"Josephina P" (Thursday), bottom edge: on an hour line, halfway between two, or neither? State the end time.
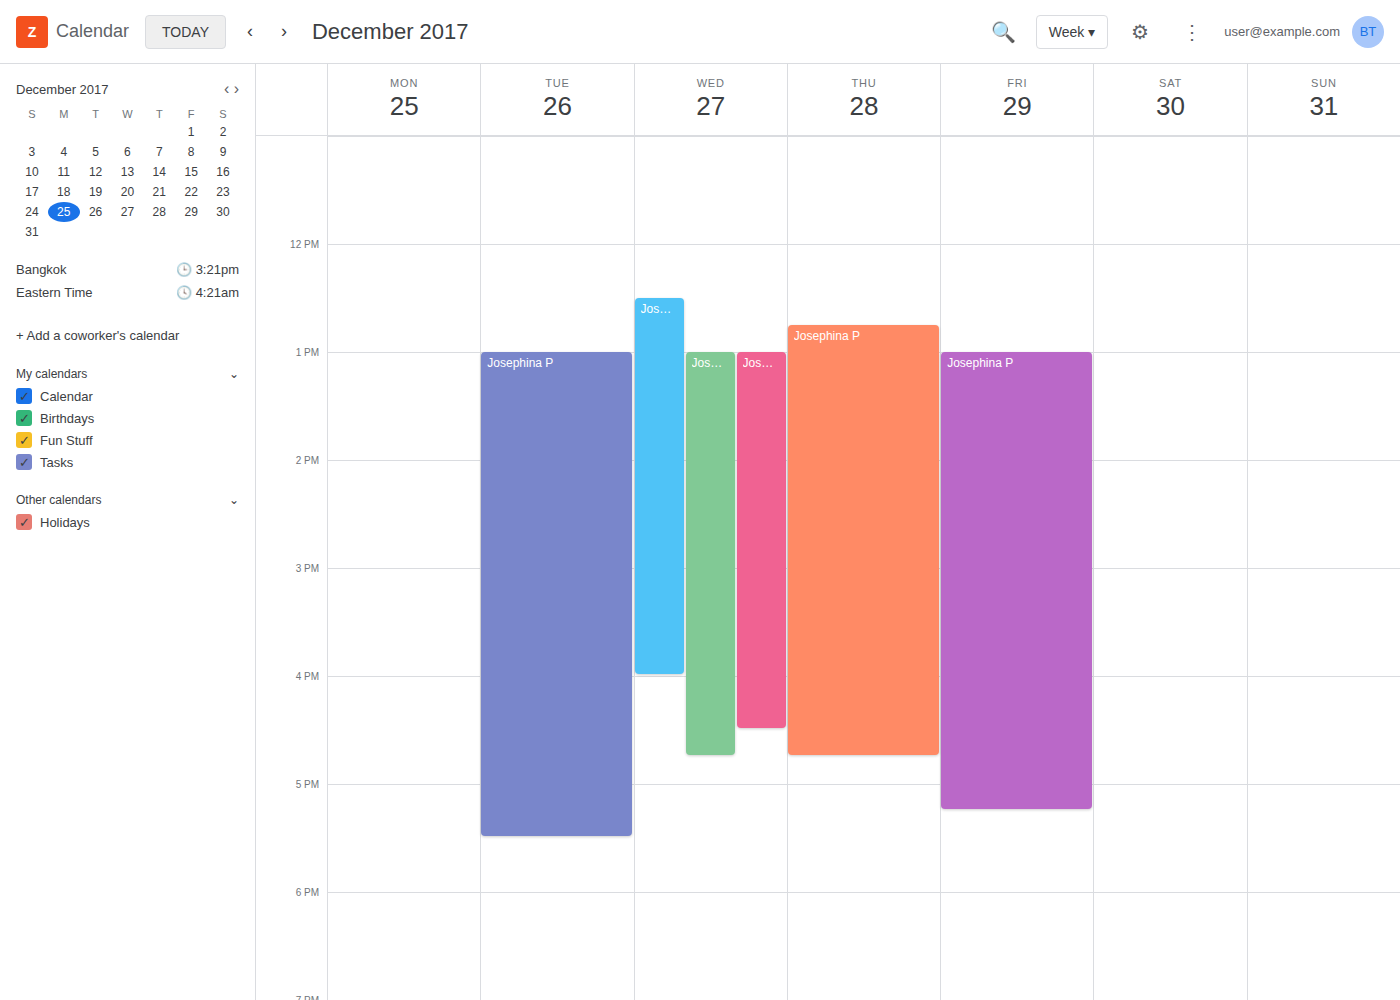
4:45 PM -- neither: three quarters of the way from the 4 PM line to the 5 PM line.